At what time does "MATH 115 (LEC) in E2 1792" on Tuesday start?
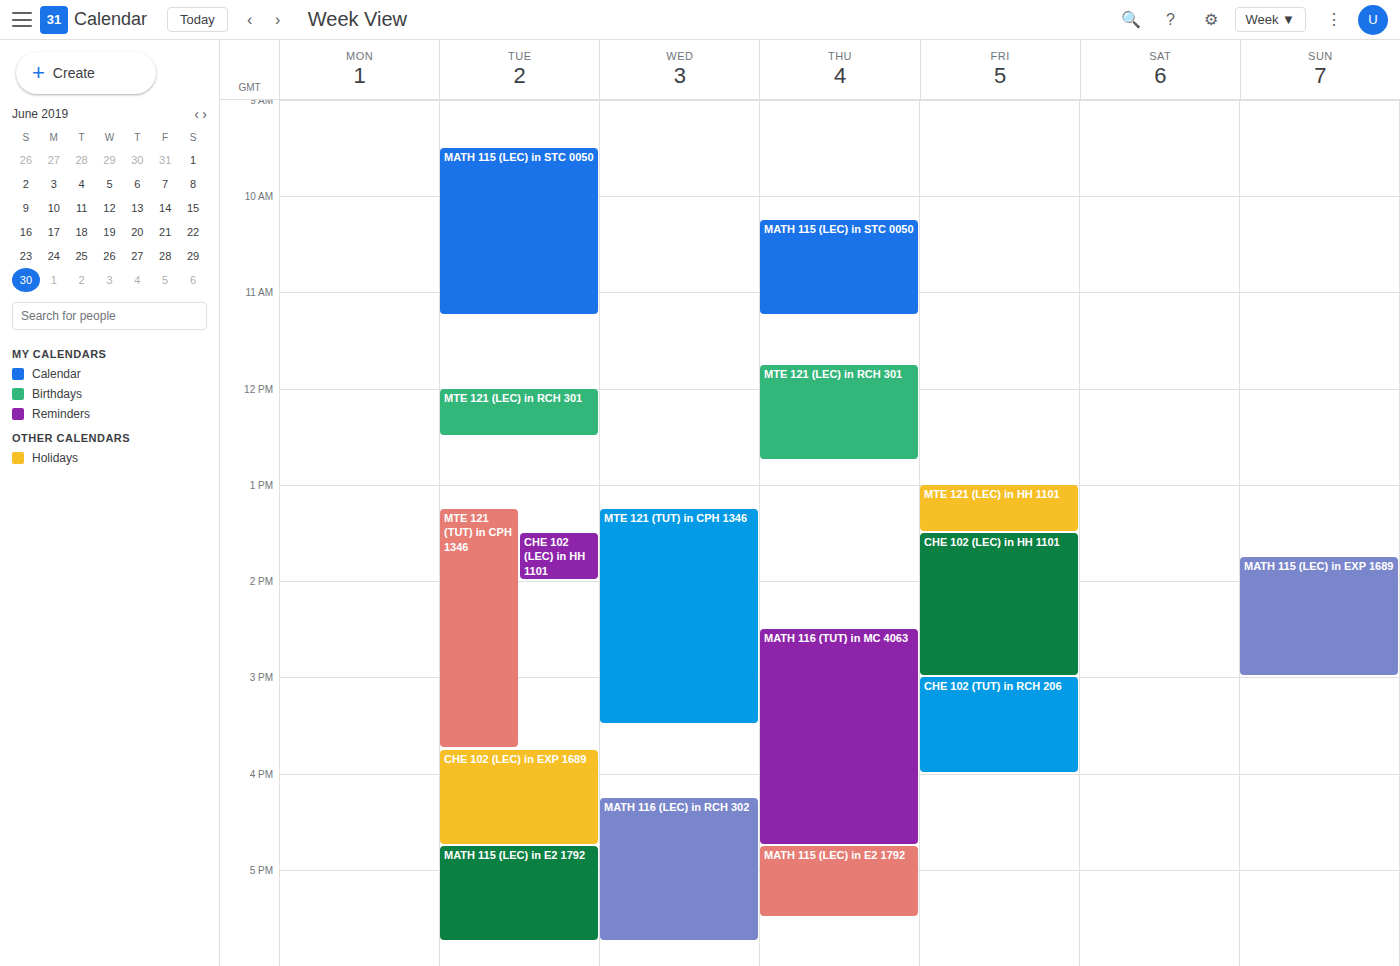
4:45 PM